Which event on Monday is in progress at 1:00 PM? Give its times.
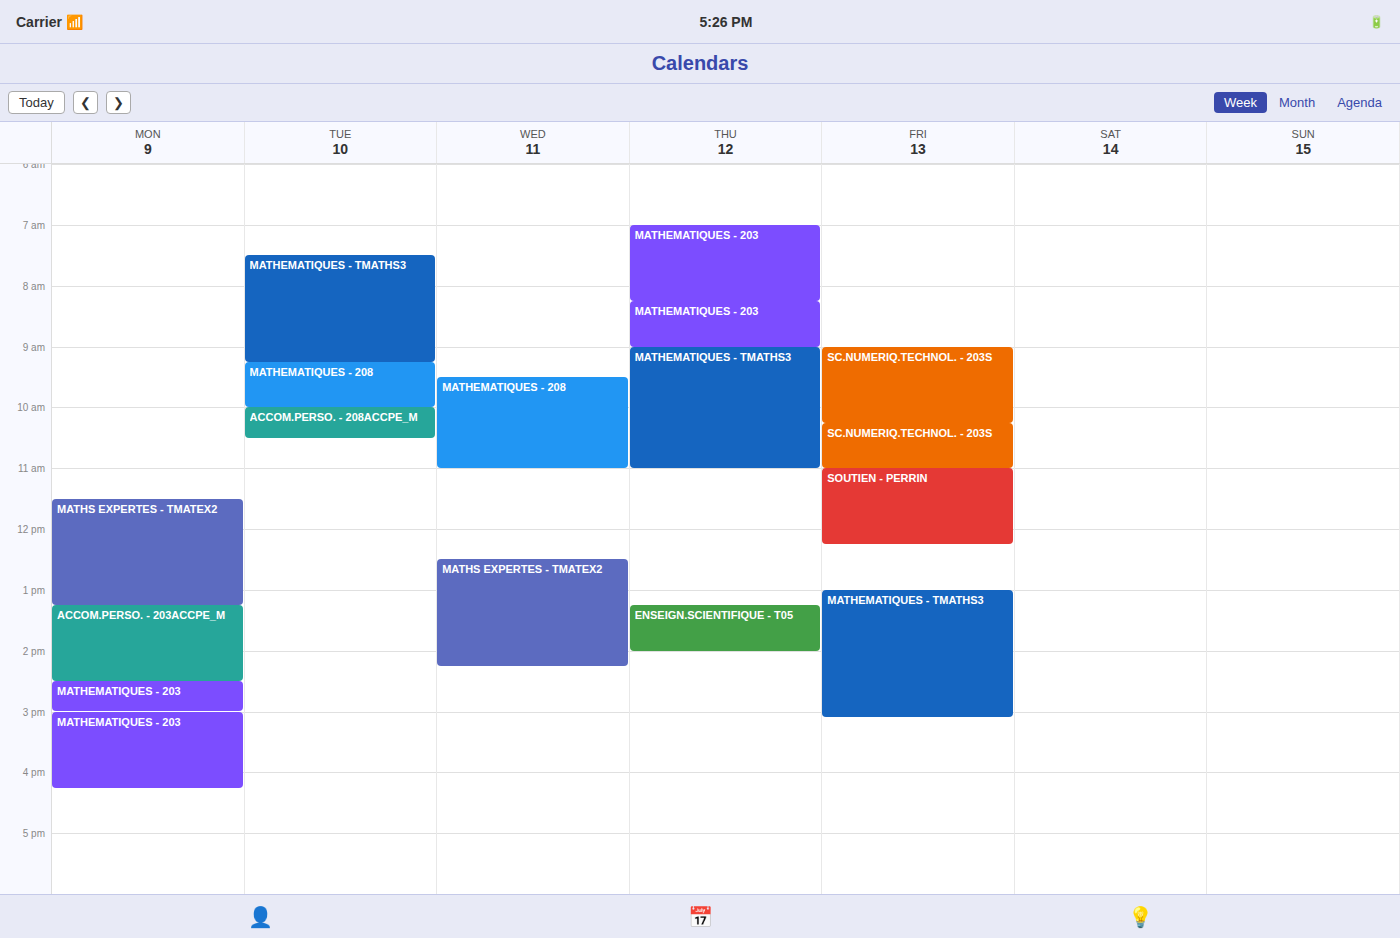
"MATHS EXPERTES - TMATEX2", 11:30 AM to 1:15 PM